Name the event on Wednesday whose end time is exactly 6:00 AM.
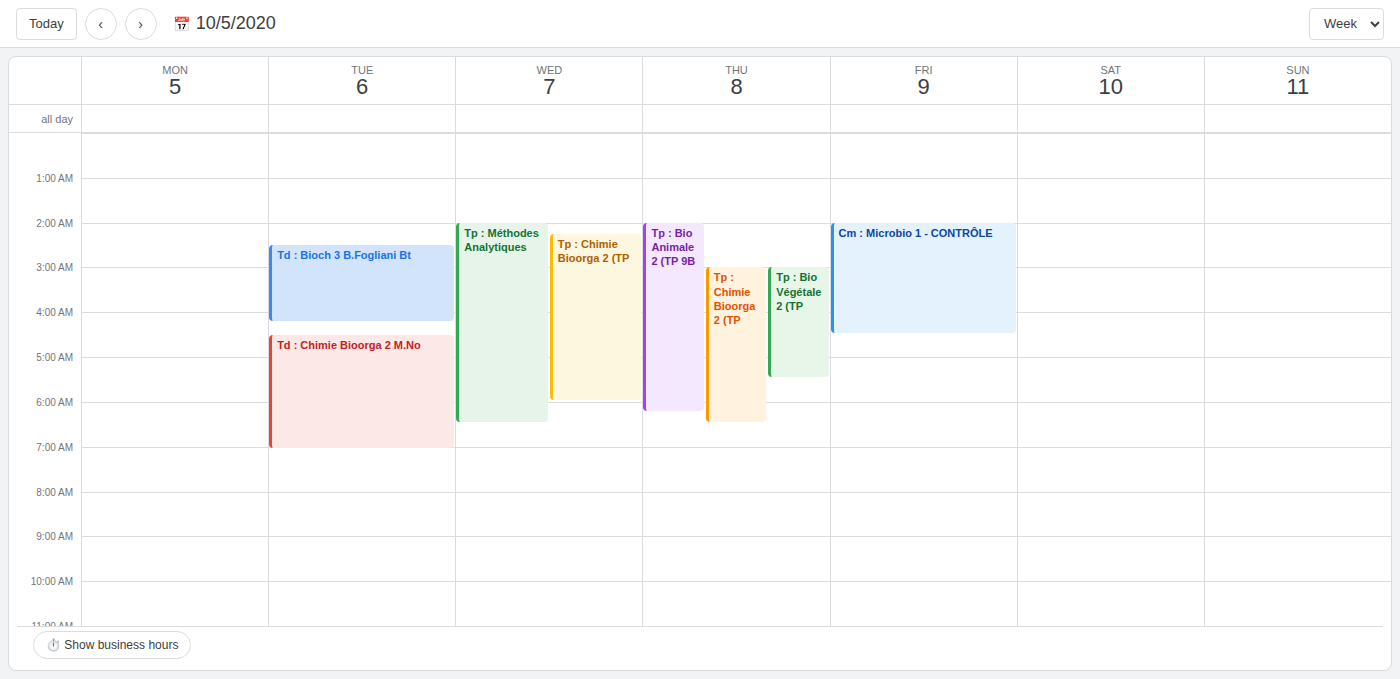
"Tp : Chimie Bioorga 2 (TP"